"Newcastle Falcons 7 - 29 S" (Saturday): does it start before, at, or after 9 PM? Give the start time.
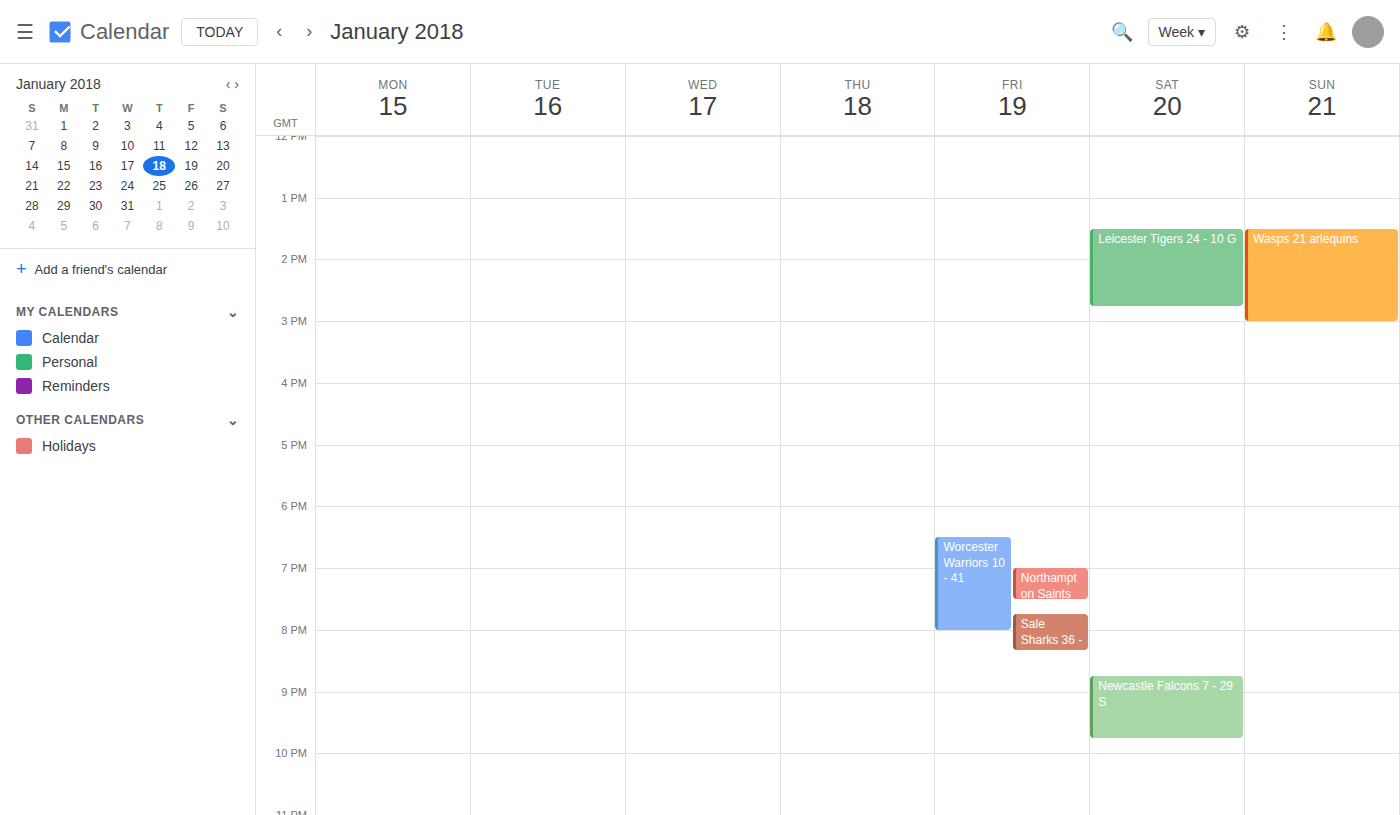
8:45 PM -- before 9 PM, 15 minutes above the 9 PM line.